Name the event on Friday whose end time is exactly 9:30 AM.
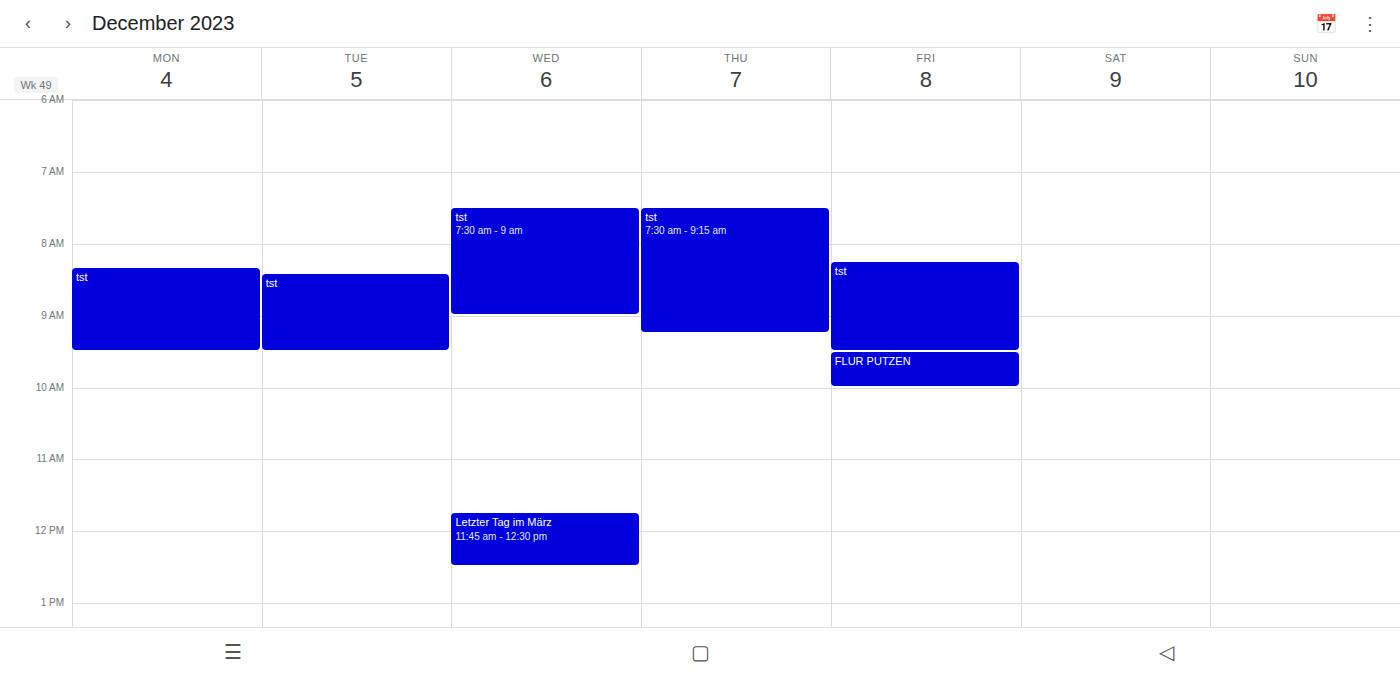
"tst"